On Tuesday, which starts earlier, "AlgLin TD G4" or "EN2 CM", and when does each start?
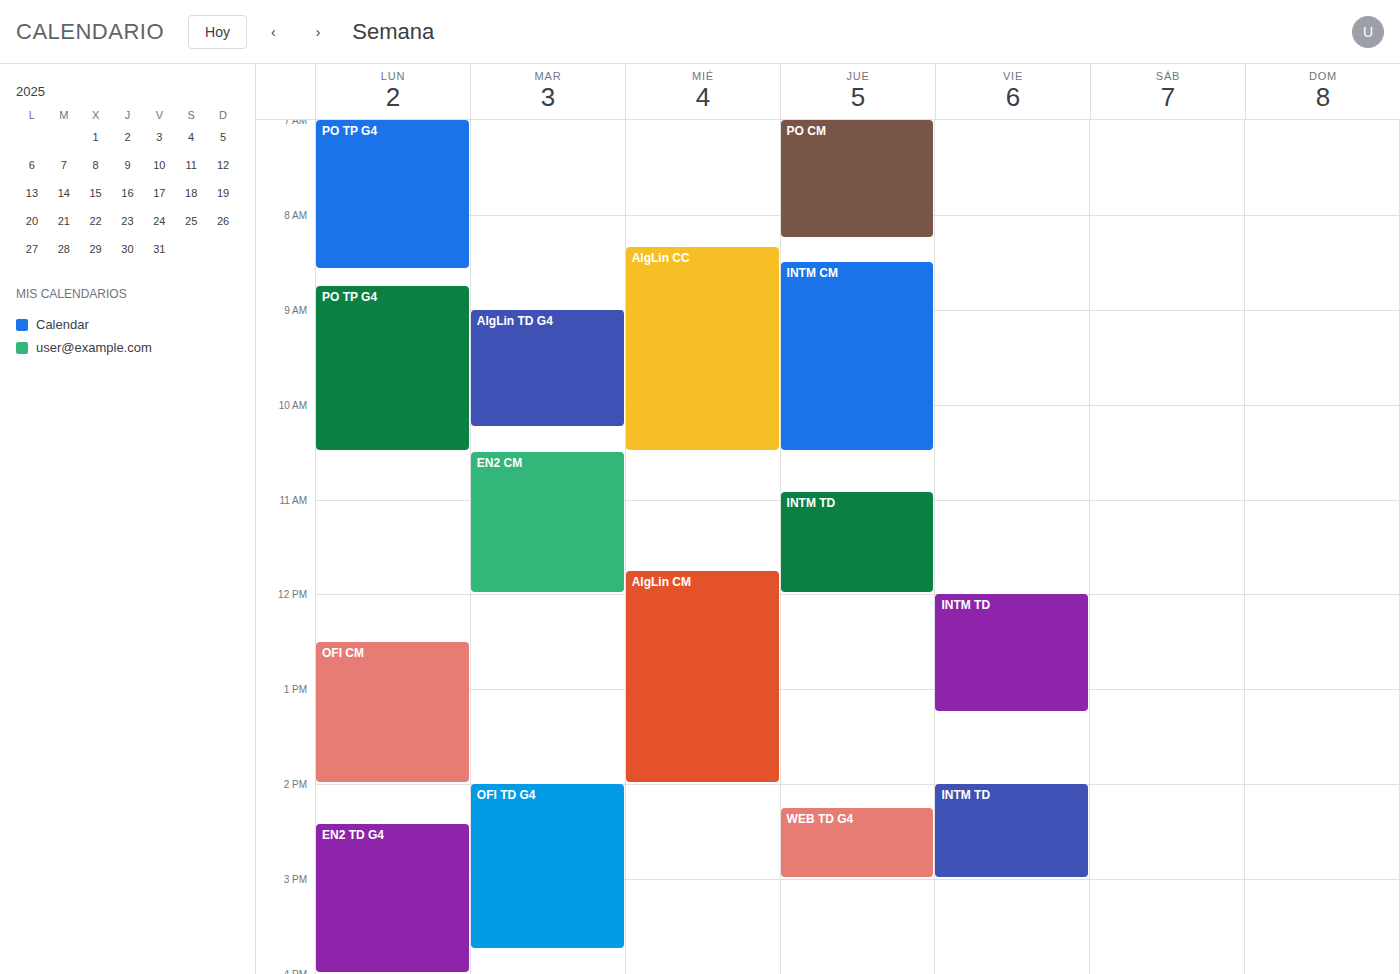
"AlgLin TD G4" 9:00 AM; "EN2 CM" 10:30 AM.